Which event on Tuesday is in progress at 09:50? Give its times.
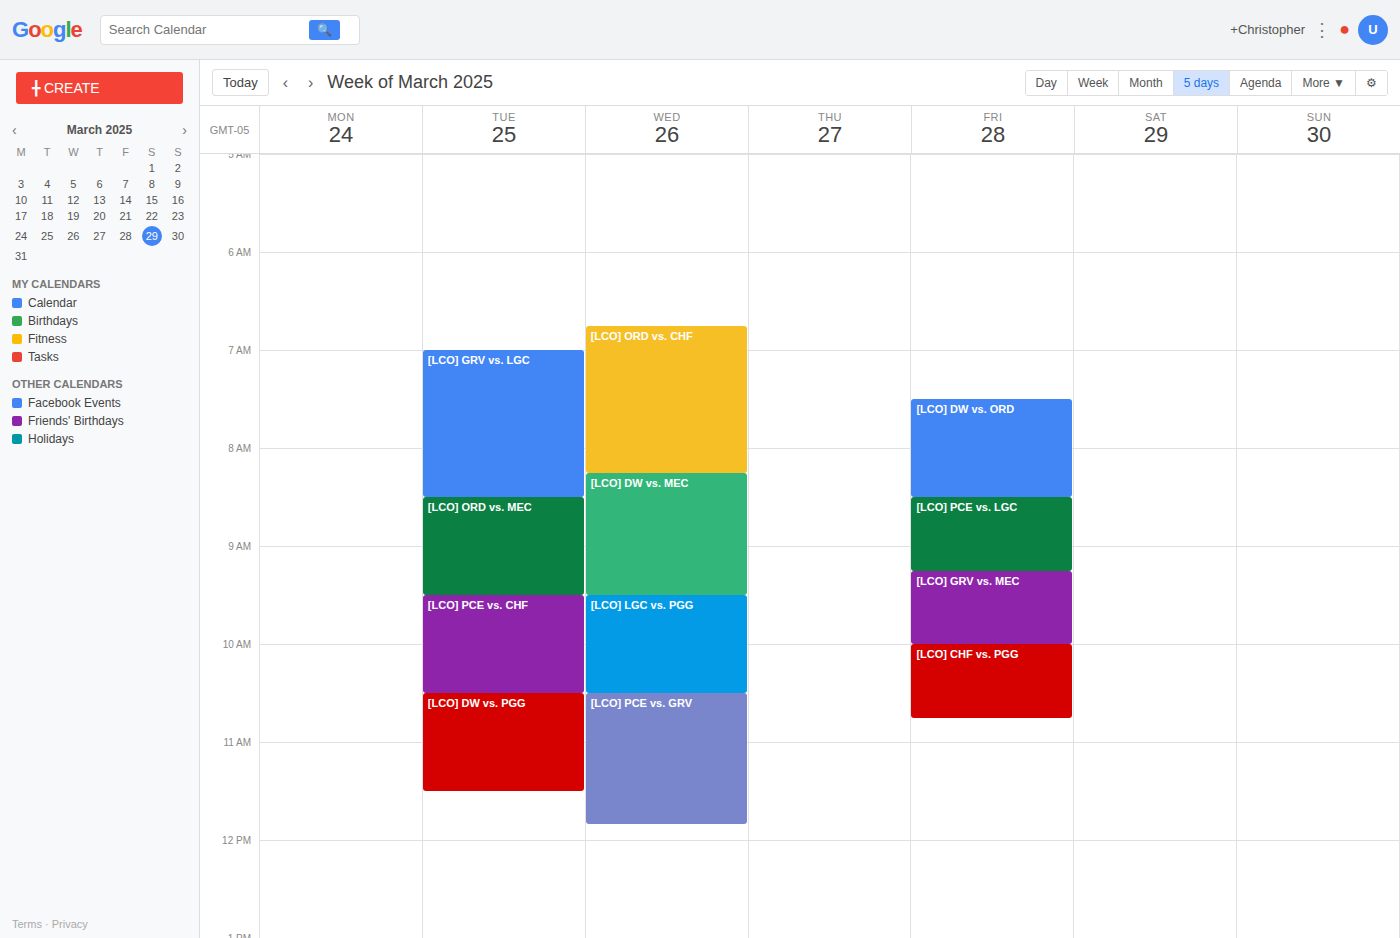
"[LCO] PCE vs. CHF", 09:30 to 10:30